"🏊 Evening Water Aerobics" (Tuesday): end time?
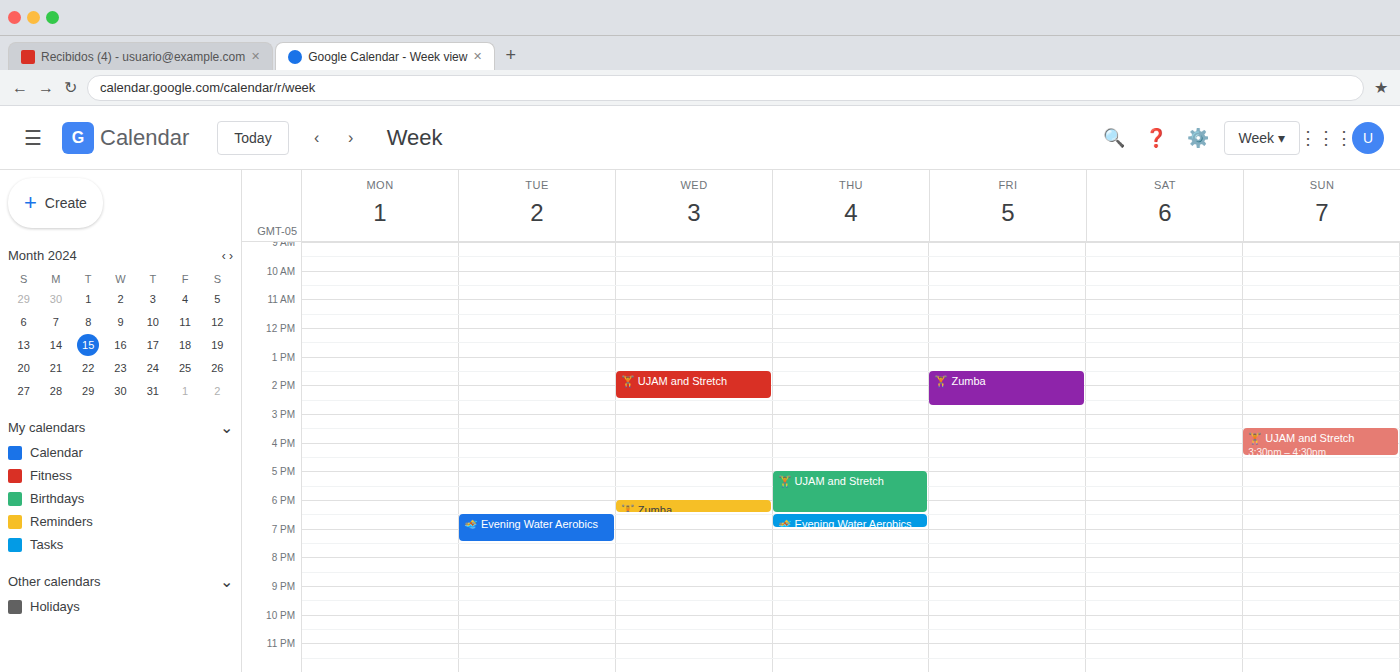
19:30